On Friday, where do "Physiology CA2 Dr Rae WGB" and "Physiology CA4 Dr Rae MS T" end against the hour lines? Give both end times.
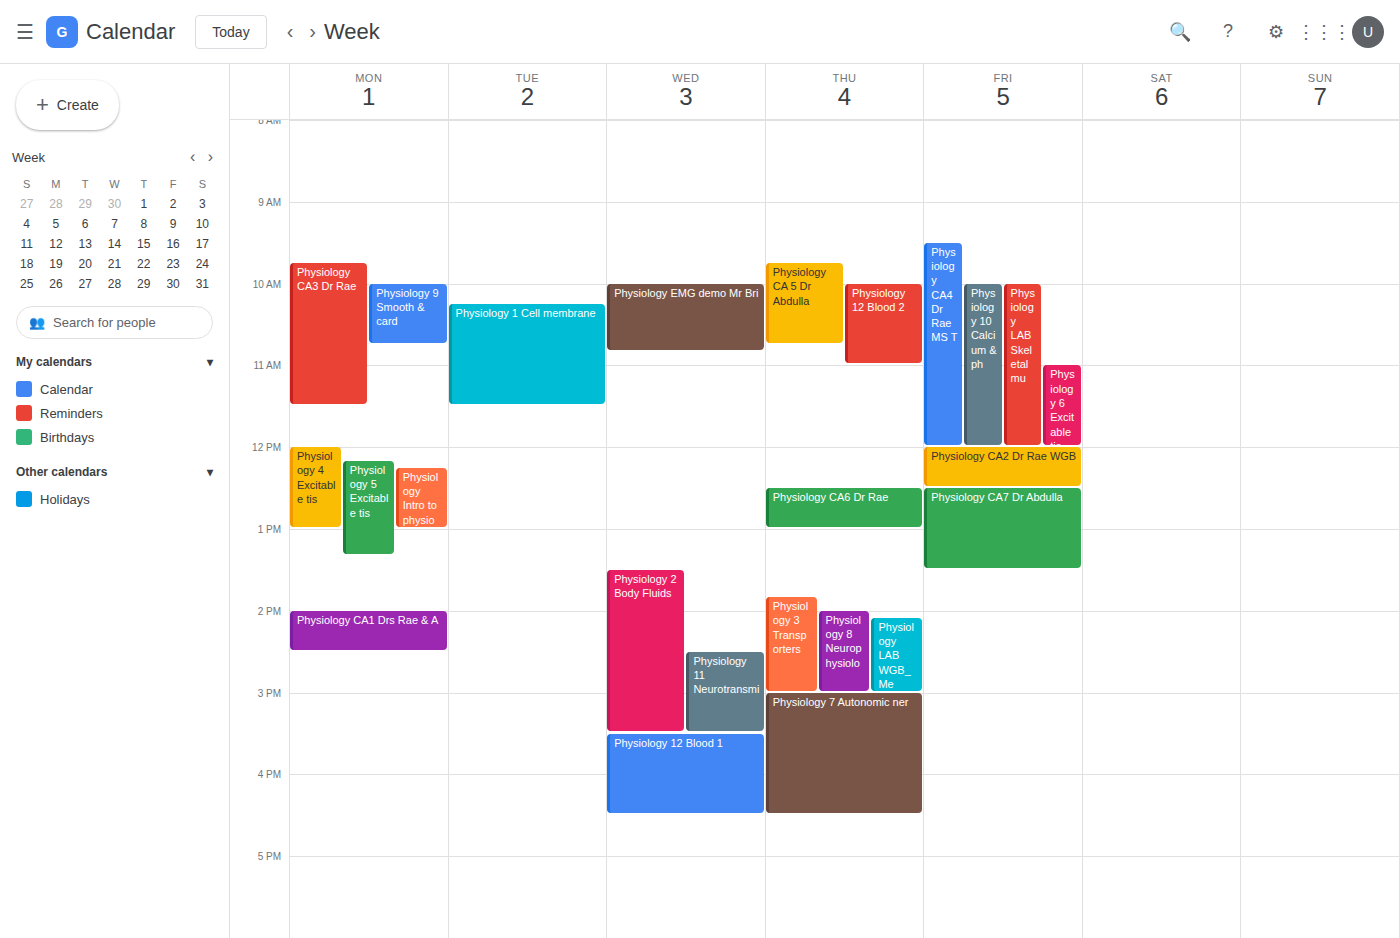
"Physiology CA2 Dr Rae WGB": 12:30 PM, halfway between the 12 PM and 1 PM lines. "Physiology CA4 Dr Rae MS T": 12:00 PM, exactly on the 12 PM line.